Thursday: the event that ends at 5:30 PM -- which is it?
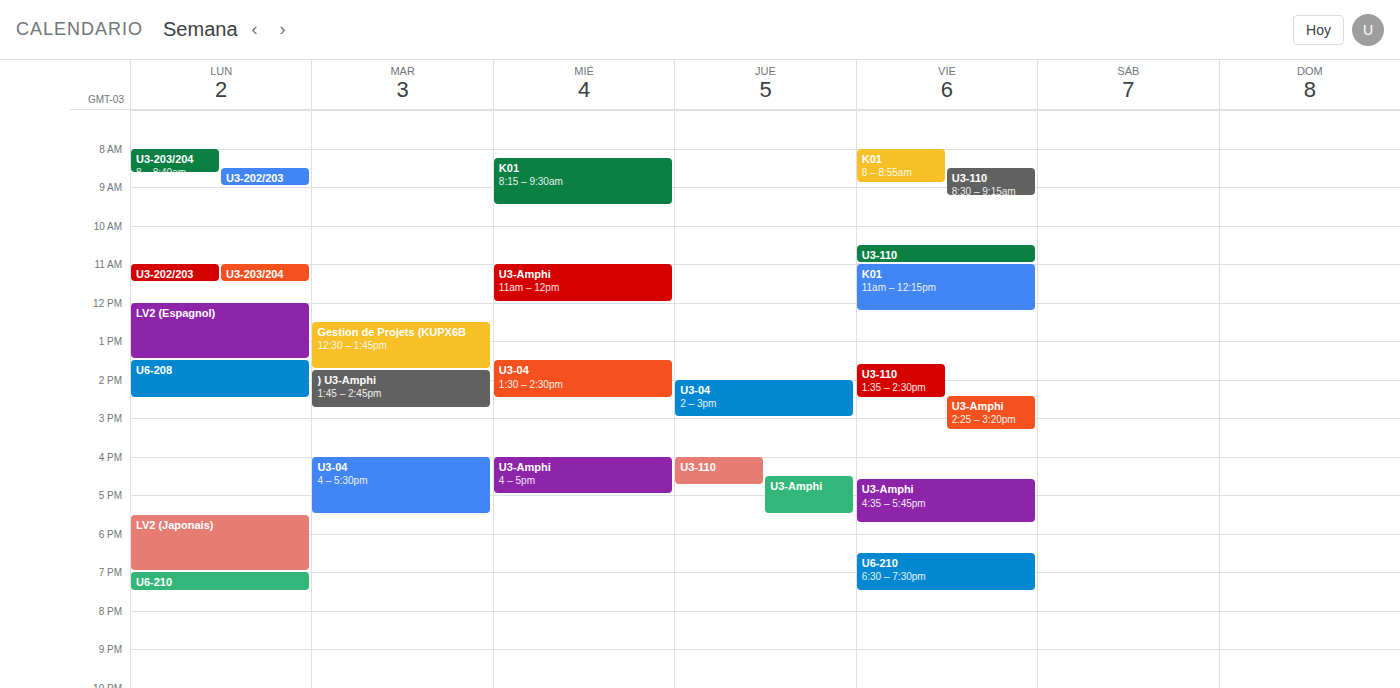
"U3-Amphi"